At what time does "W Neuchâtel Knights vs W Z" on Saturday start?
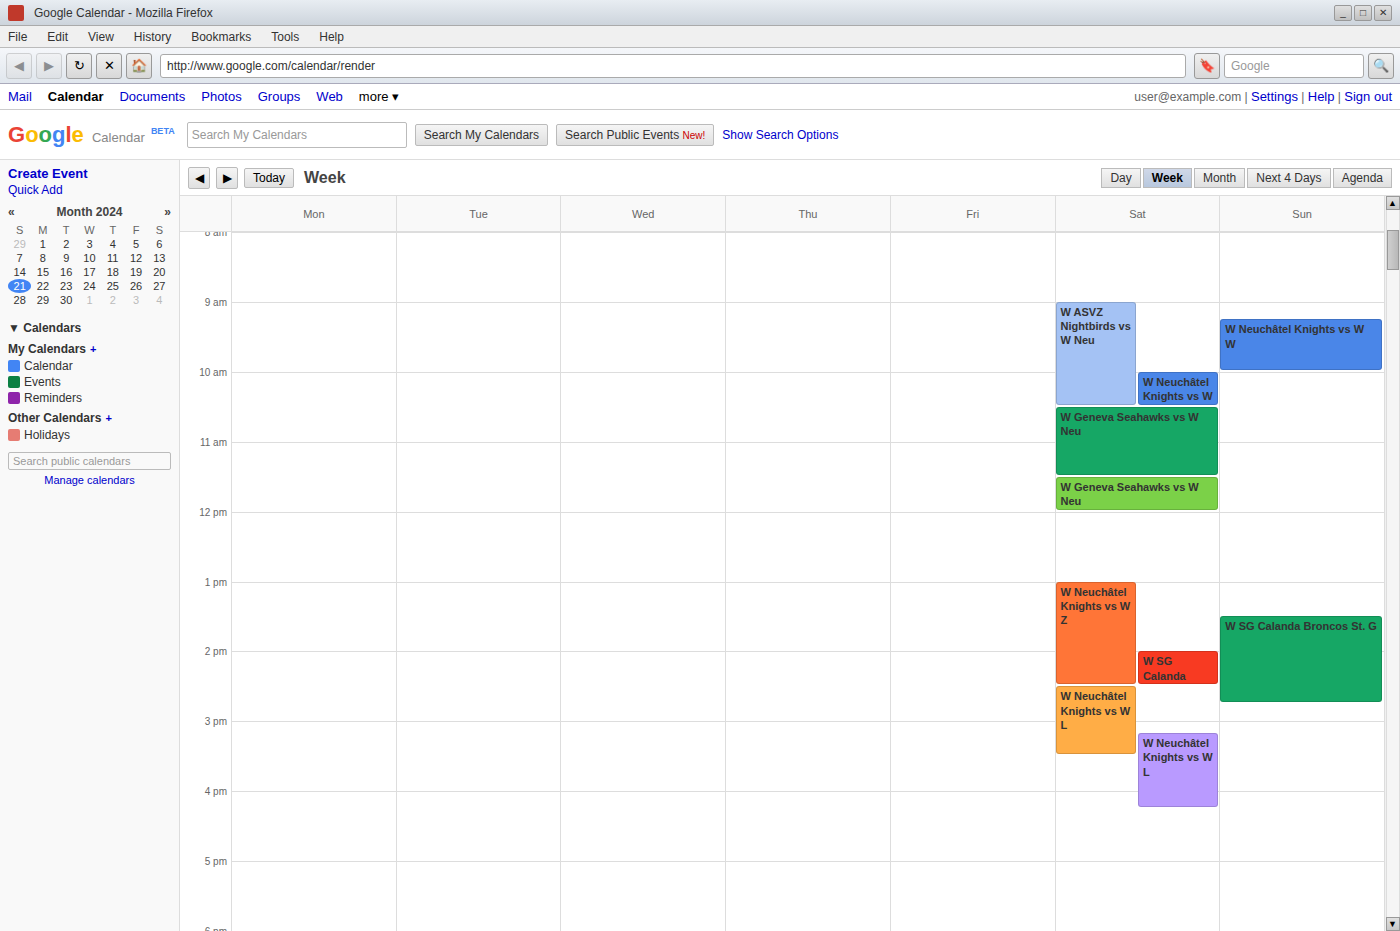
1:00 PM